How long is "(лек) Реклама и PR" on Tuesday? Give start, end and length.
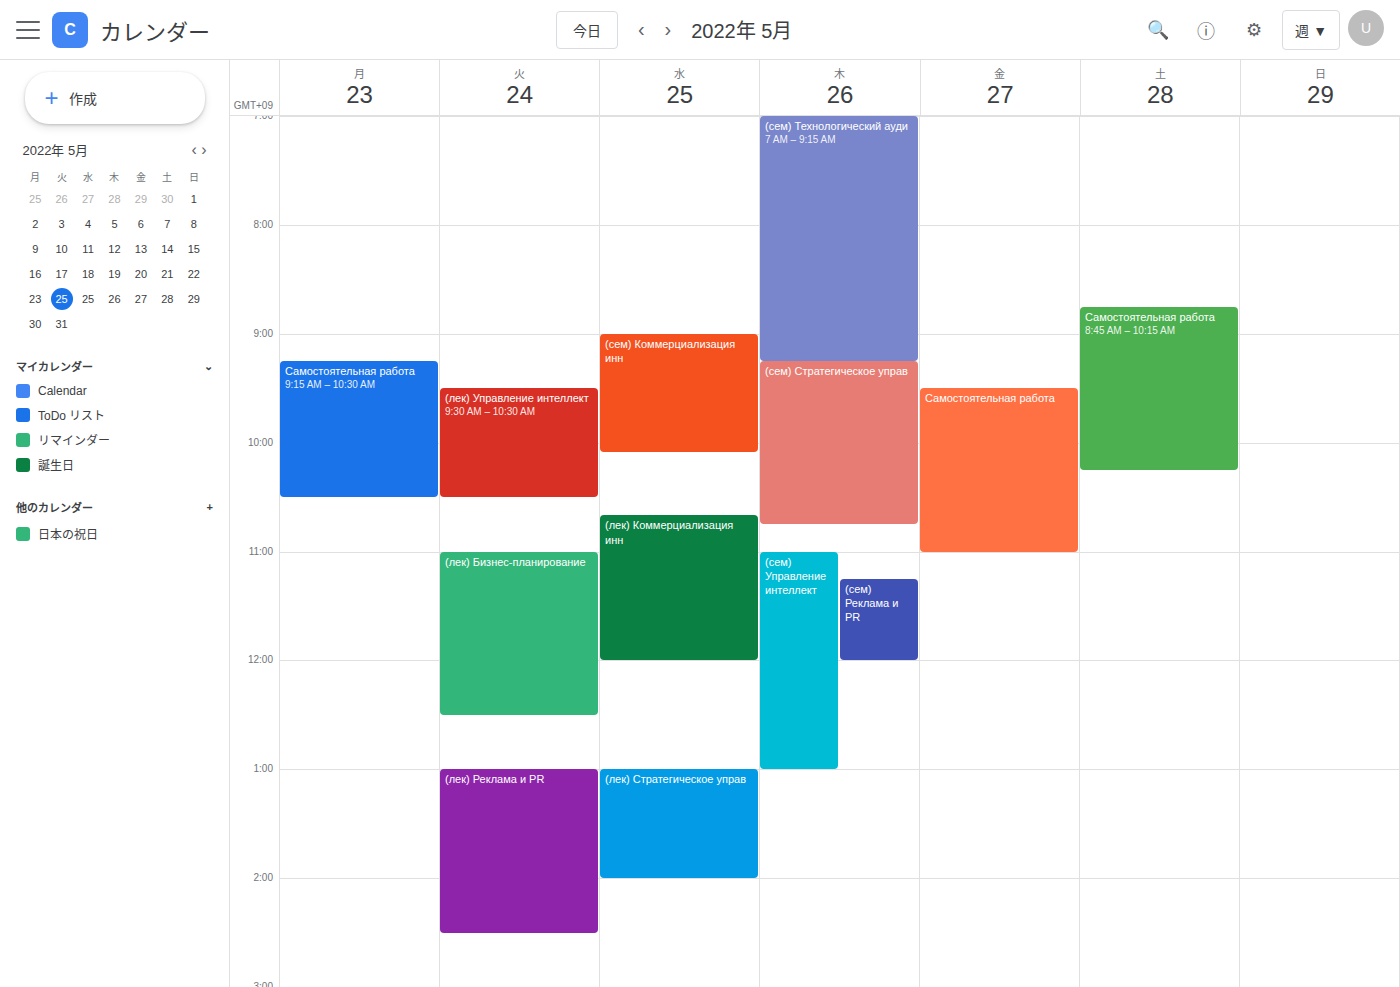
1:00 PM to 2:30 PM, 1 hour 30 minutes